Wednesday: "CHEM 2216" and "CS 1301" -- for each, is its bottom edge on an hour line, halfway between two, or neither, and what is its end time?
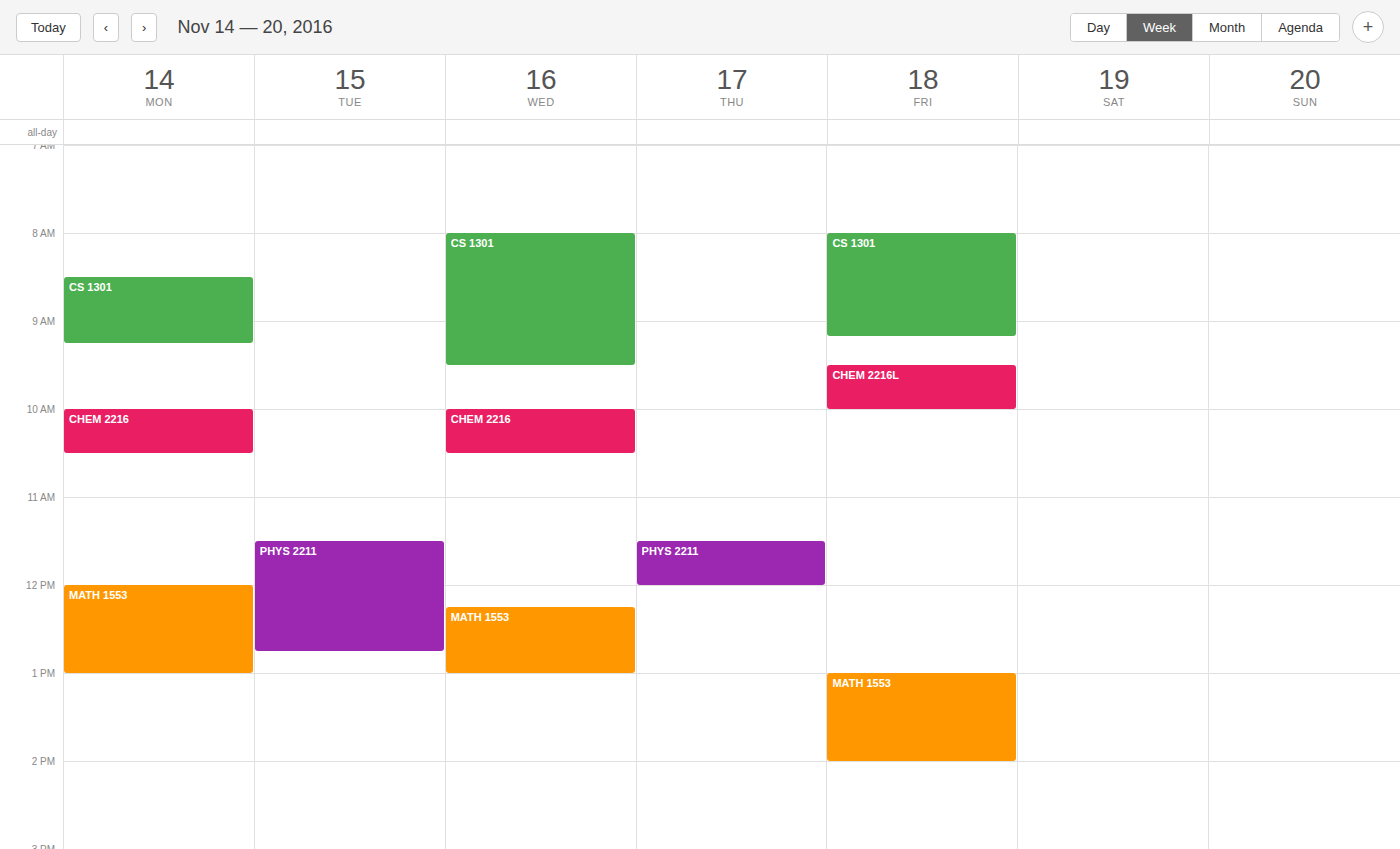
"CHEM 2216": 10:30 AM, halfway between the 10 AM and 11 AM lines. "CS 1301": 9:30 AM, halfway between the 9 AM and 10 AM lines.